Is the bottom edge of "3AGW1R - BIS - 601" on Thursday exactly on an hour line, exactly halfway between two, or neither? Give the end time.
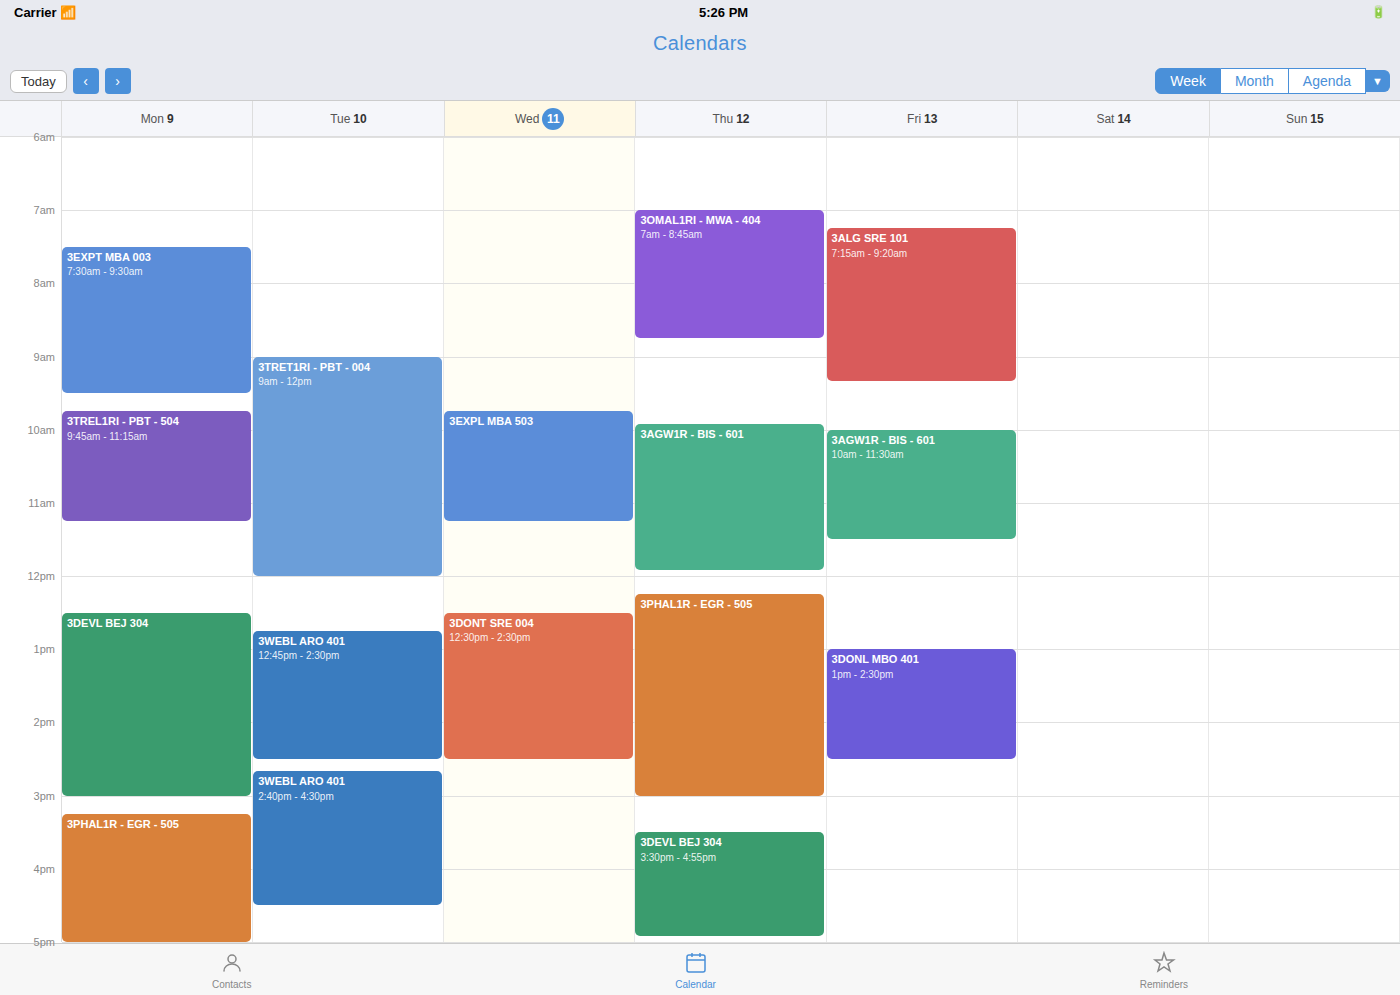
11:55 AM -- neither: 55 minutes below the 11 AM line and 5 minutes above the 12 PM line.